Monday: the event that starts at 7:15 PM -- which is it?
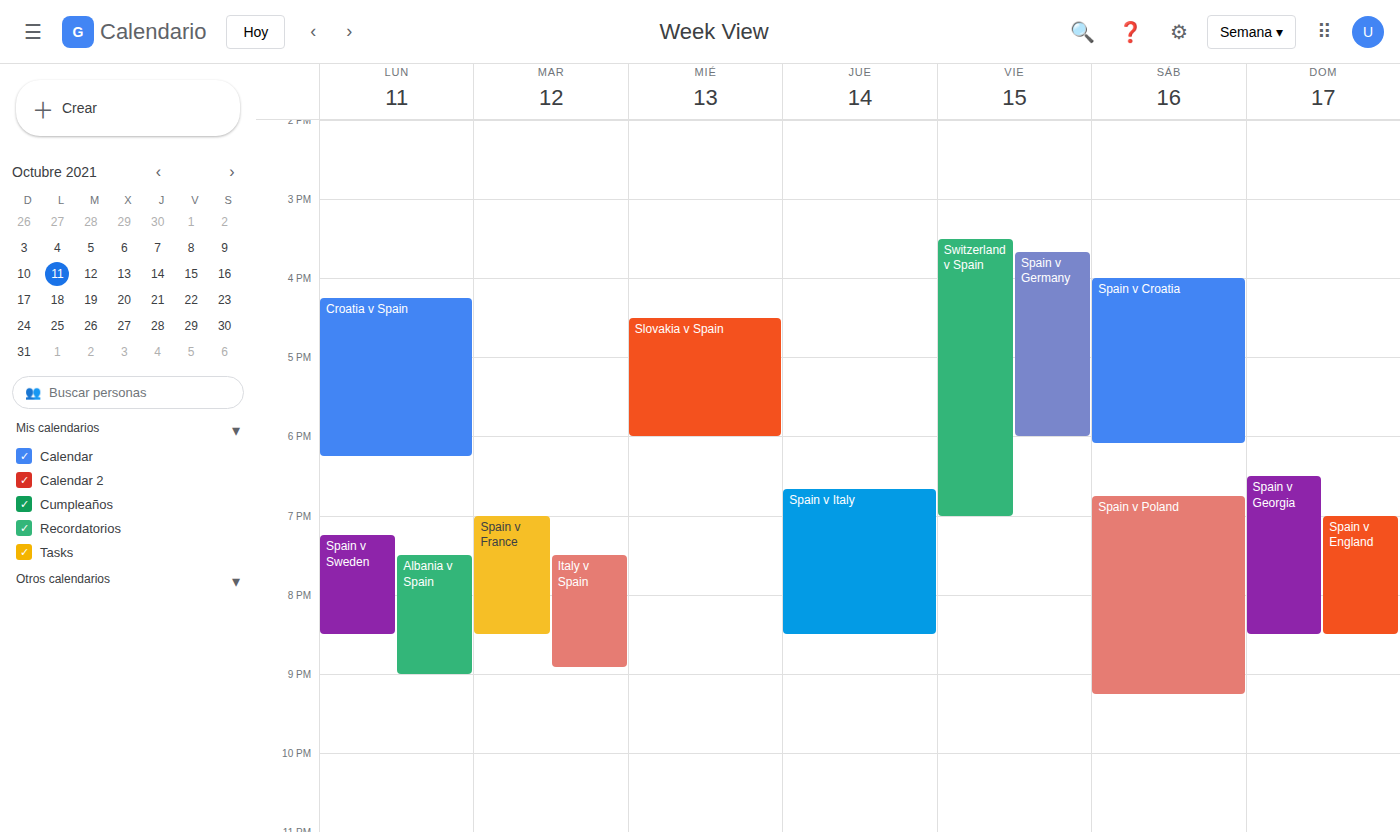
"Spain v Sweden"